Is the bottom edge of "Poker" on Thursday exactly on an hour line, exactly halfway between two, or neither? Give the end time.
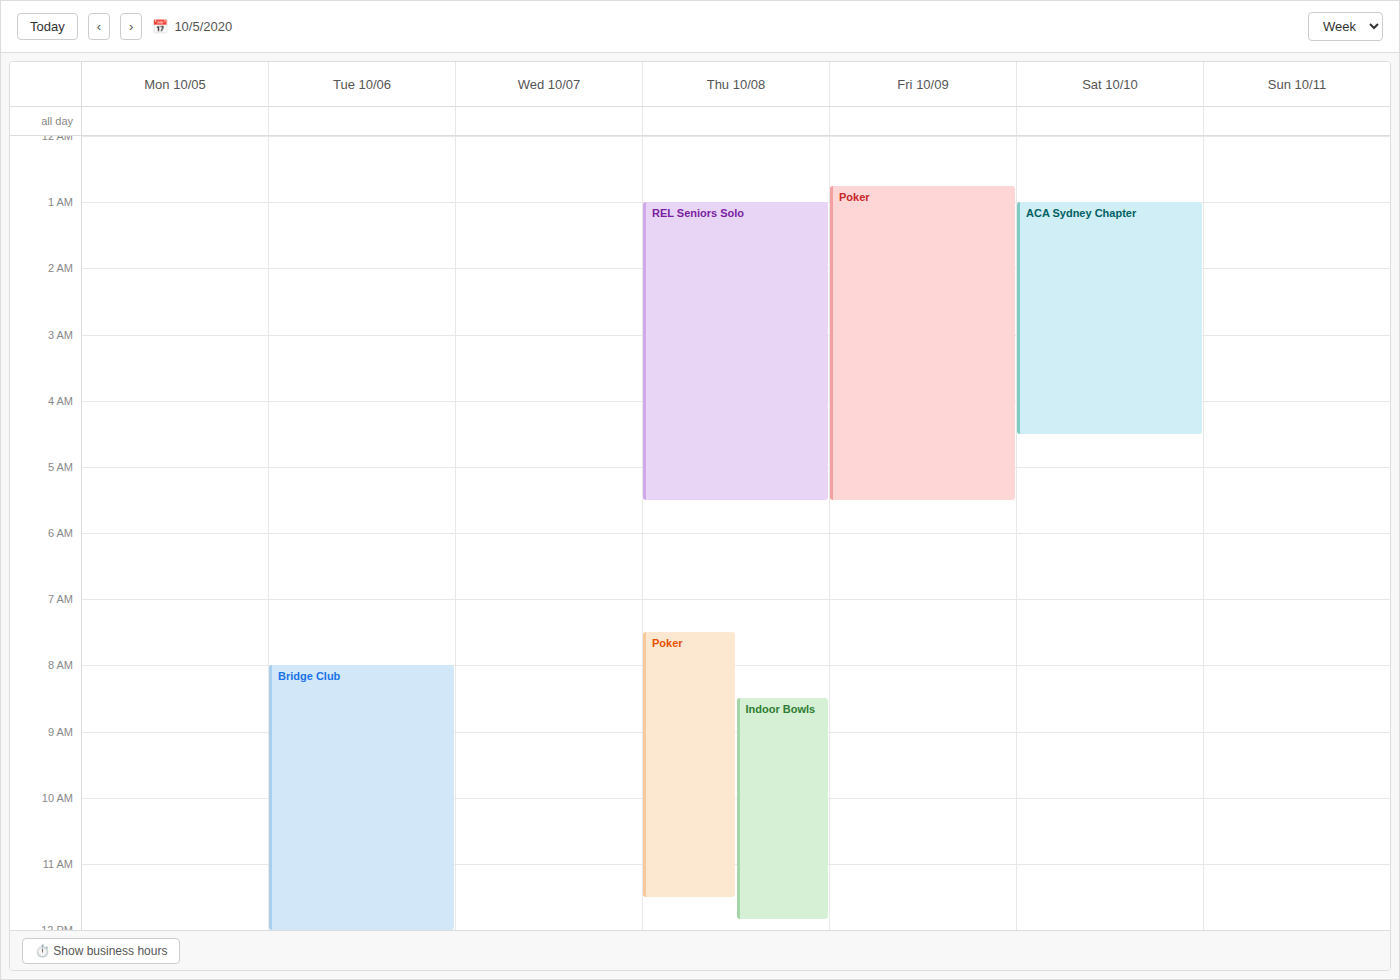
11:30 AM -- halfway between the 11 AM and 12 PM lines.